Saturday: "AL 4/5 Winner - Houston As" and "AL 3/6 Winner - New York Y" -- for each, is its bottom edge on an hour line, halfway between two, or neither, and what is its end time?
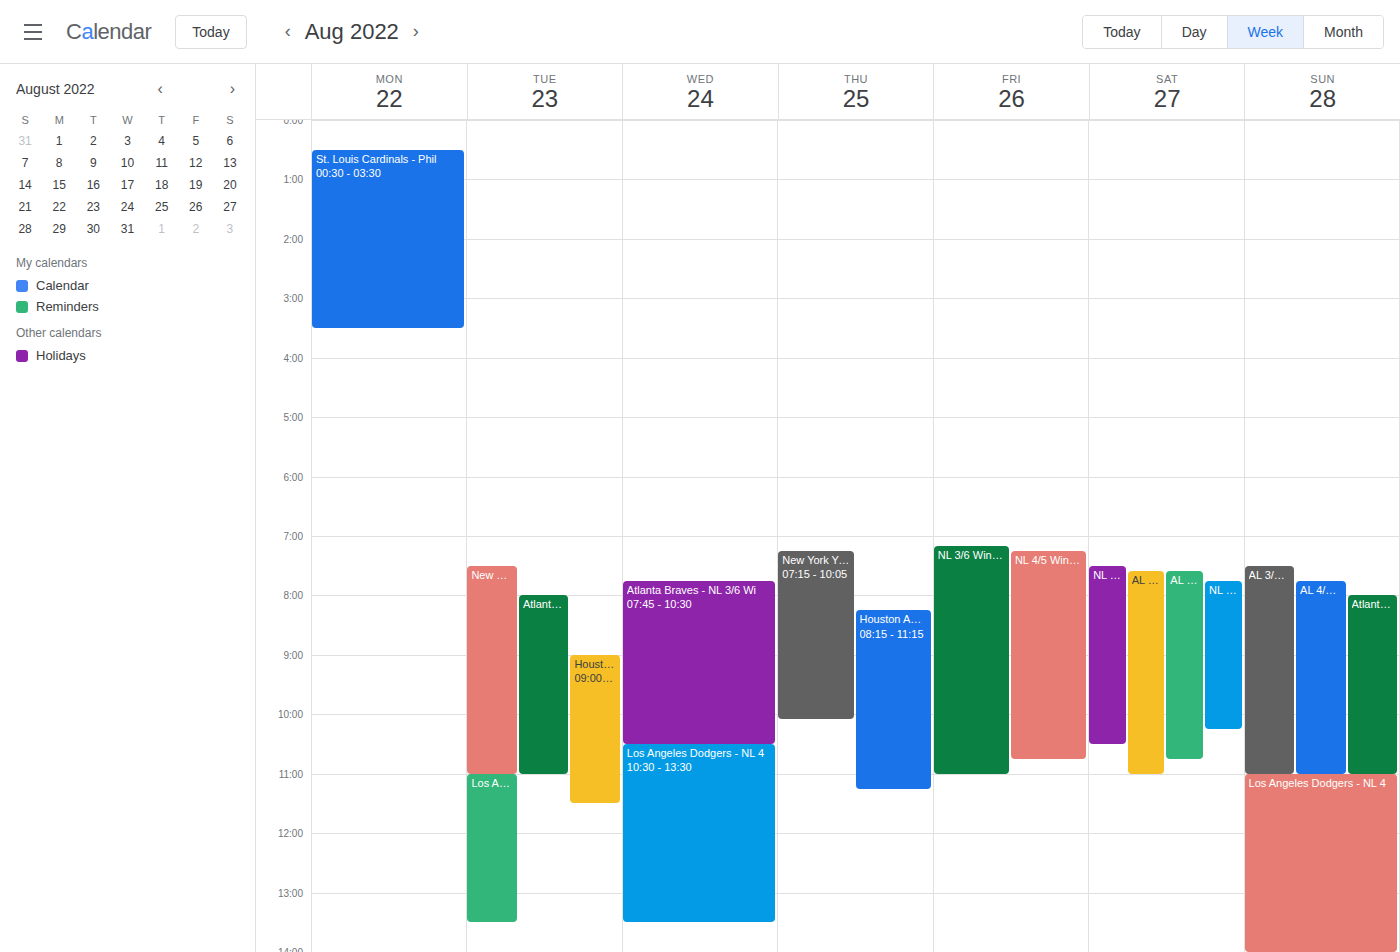
"AL 4/5 Winner - Houston As": 10:45 AM, neither: three quarters of the way from the 10 AM line to the 11 AM line. "AL 3/6 Winner - New York Y": 11:00 AM, exactly on the 11 AM line.